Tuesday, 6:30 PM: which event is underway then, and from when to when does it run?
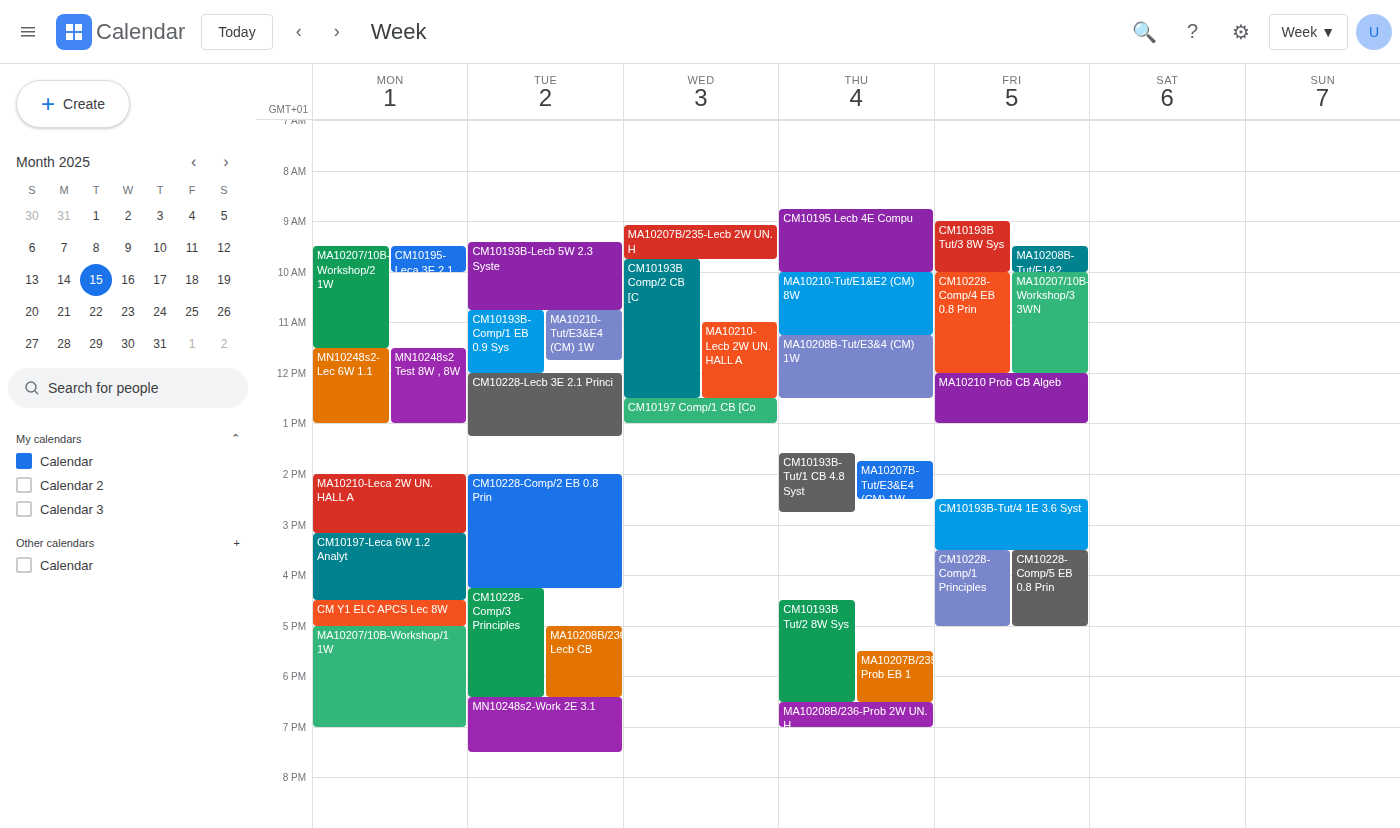
"MN10248s2-Work 2E 3.1", 6:25 PM to 7:30 PM